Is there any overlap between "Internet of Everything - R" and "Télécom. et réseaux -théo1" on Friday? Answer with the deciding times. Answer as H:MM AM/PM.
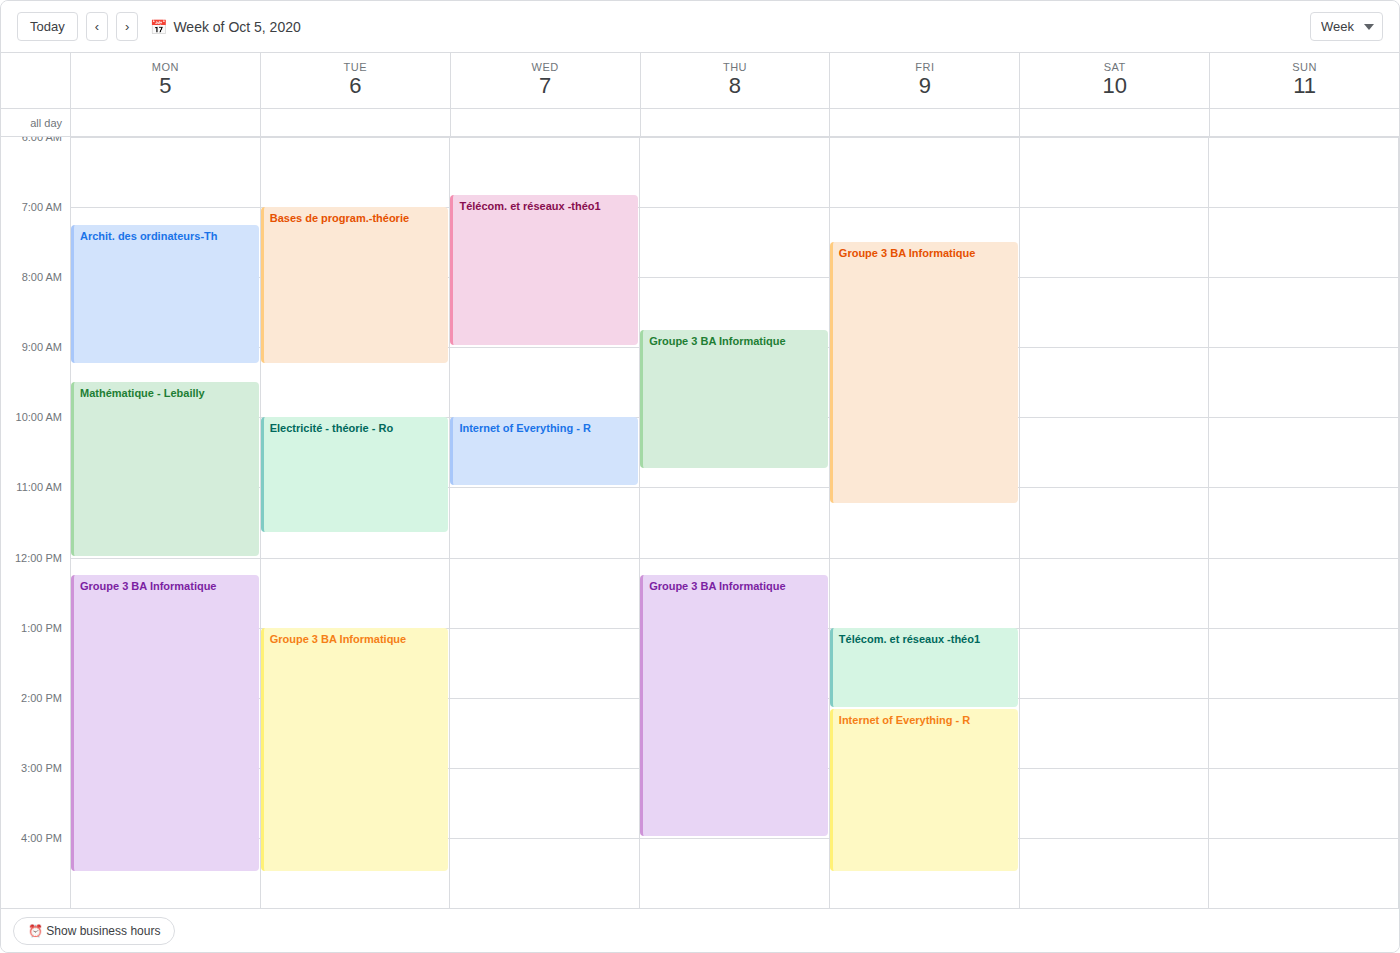
"Télécom. et réseaux -théo1" ends at 2:10 PM, exactly when "Internet of Everything - R" starts -- they touch but do not overlap.